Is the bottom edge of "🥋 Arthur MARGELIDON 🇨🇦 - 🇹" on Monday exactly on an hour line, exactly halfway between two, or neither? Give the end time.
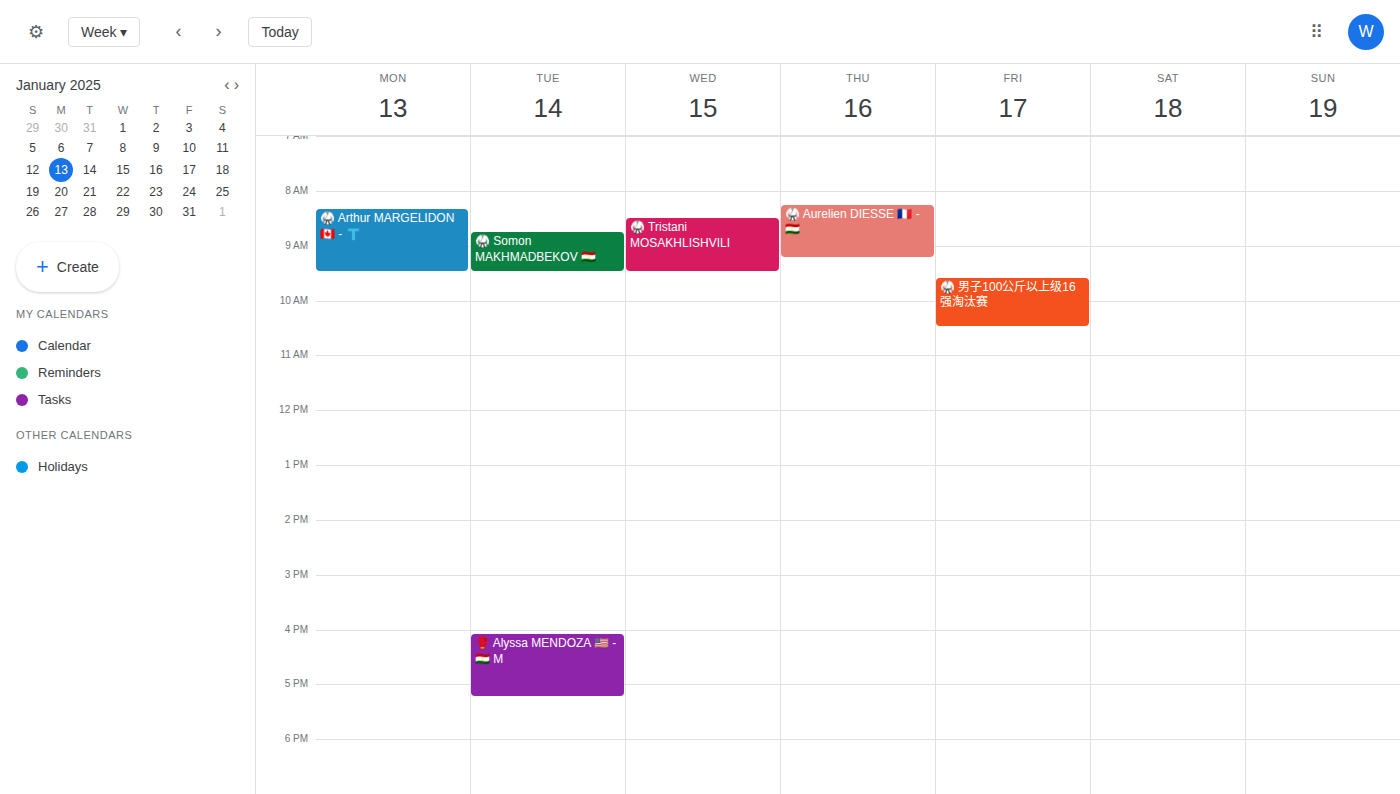
9:30 AM -- halfway between the 9 AM and 10 AM lines.